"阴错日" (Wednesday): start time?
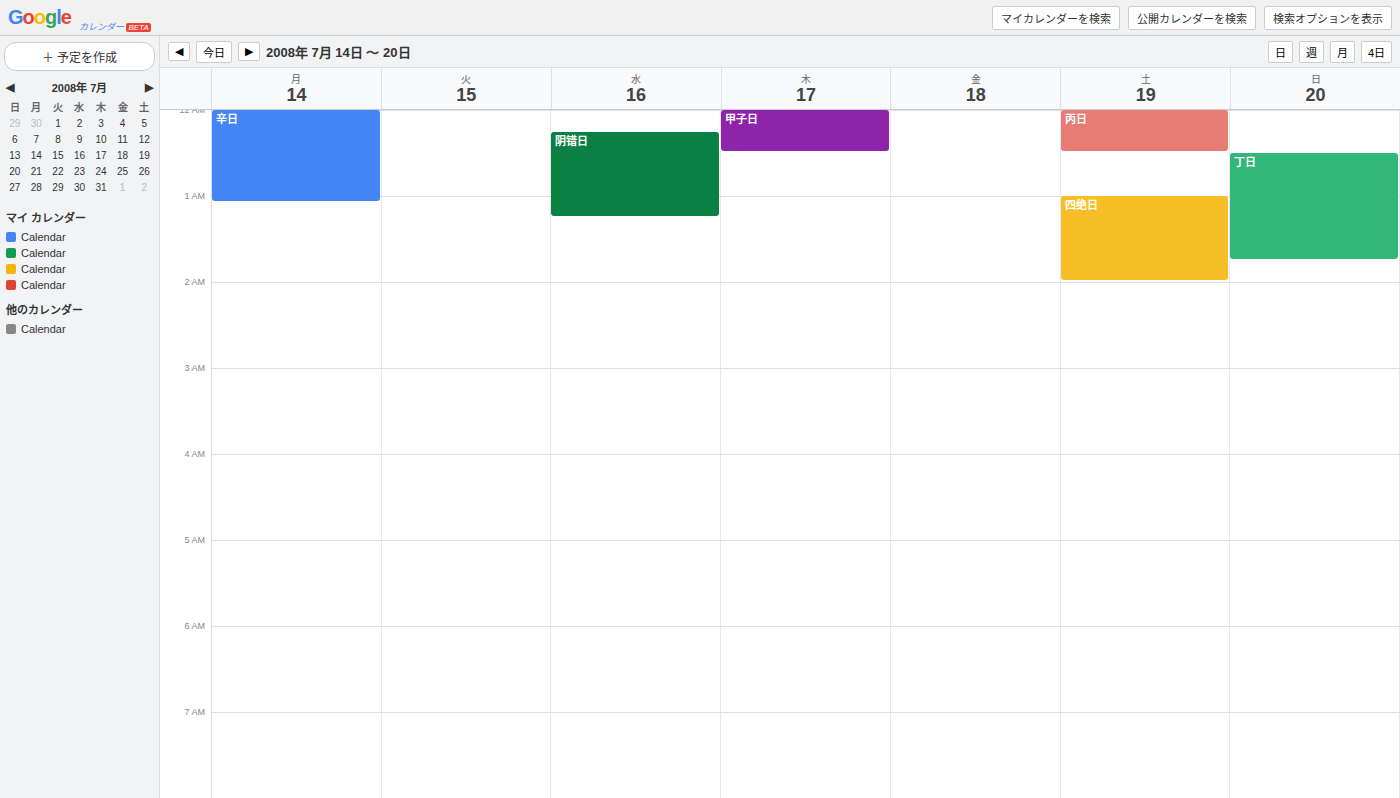
00:15